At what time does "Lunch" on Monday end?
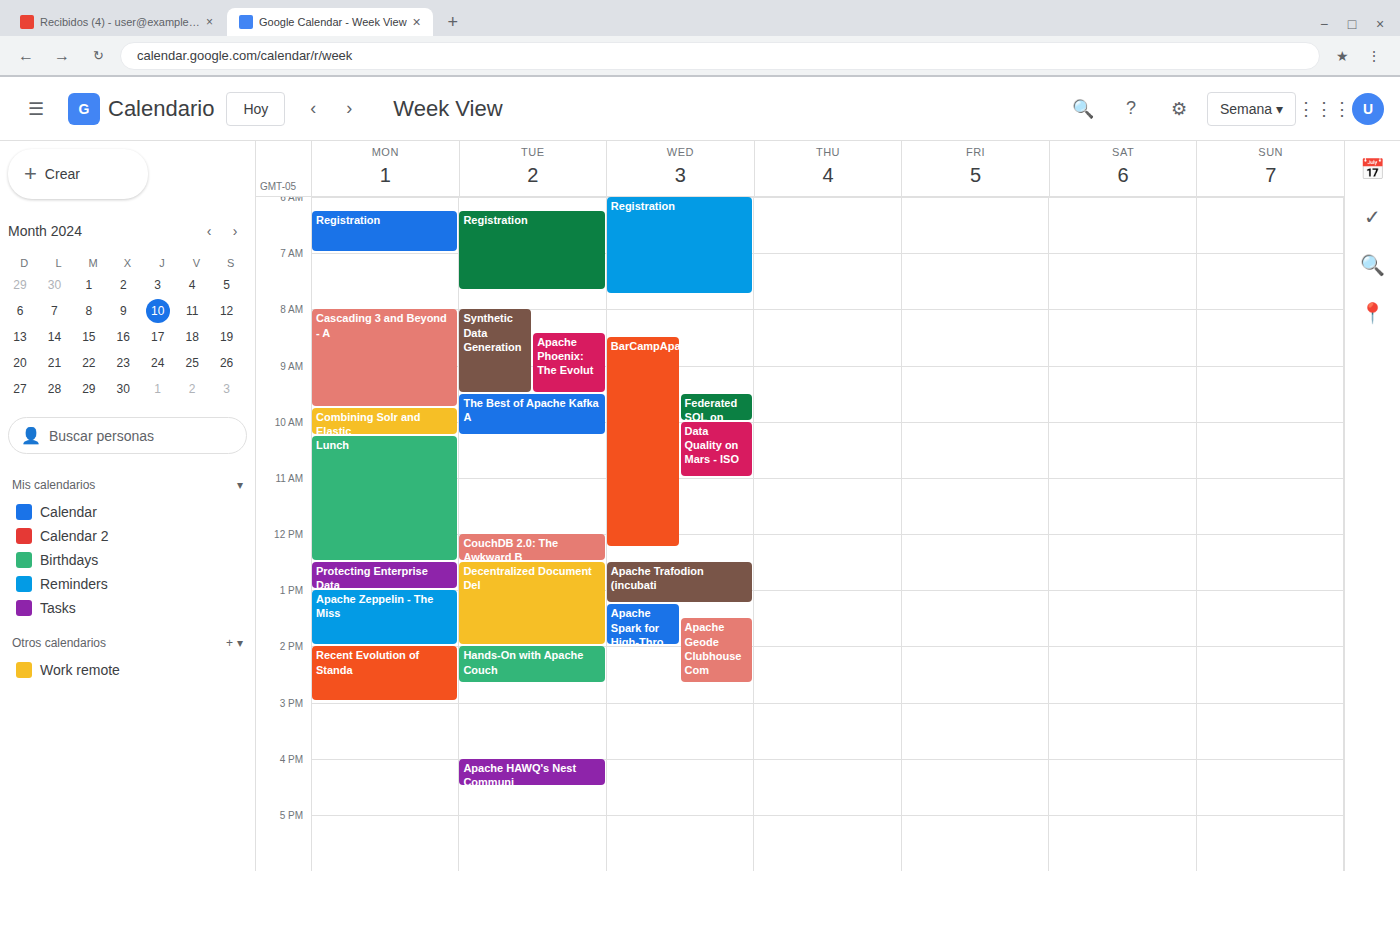
12:30 PM